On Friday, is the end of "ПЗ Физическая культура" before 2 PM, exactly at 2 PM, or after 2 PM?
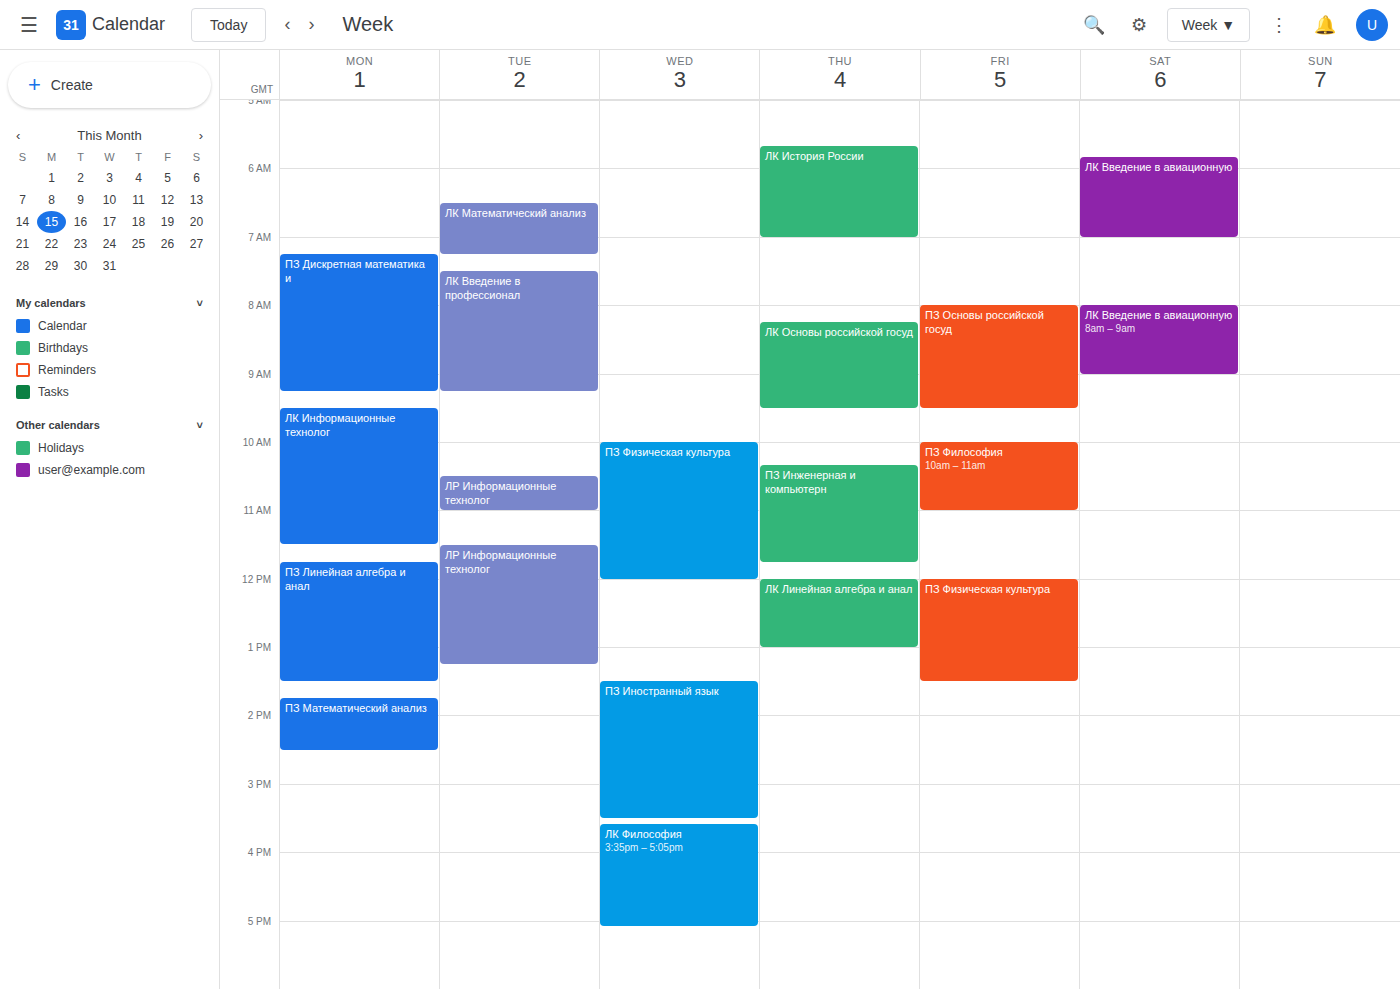
1:30 PM -- before 2 PM, 30 minutes above the 2 PM line.